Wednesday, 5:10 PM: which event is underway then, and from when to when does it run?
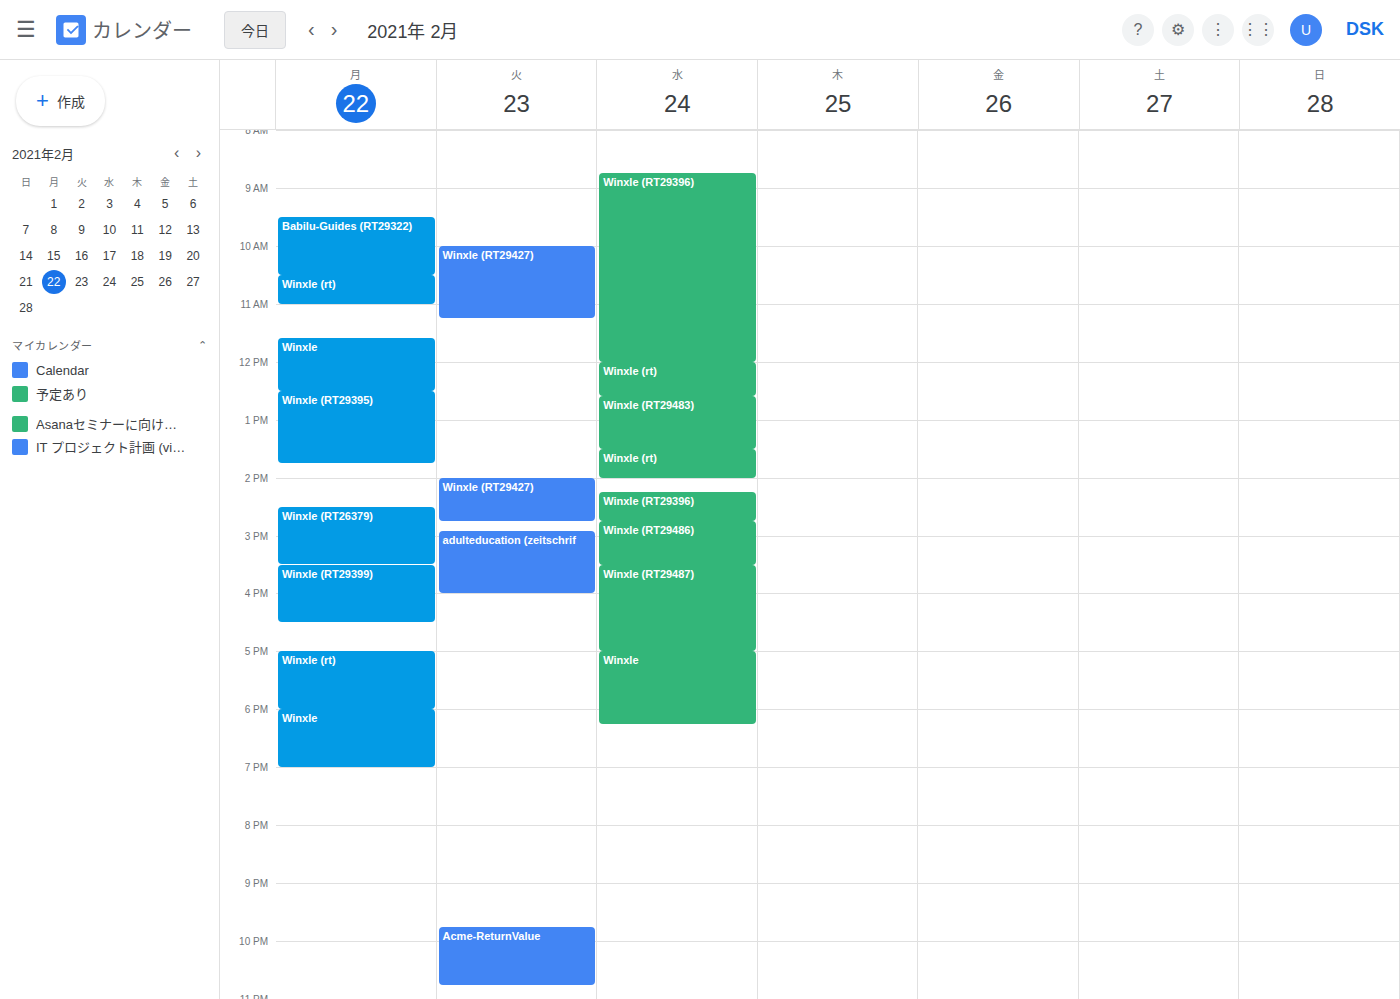
"Winxle", 5:00 PM to 6:15 PM